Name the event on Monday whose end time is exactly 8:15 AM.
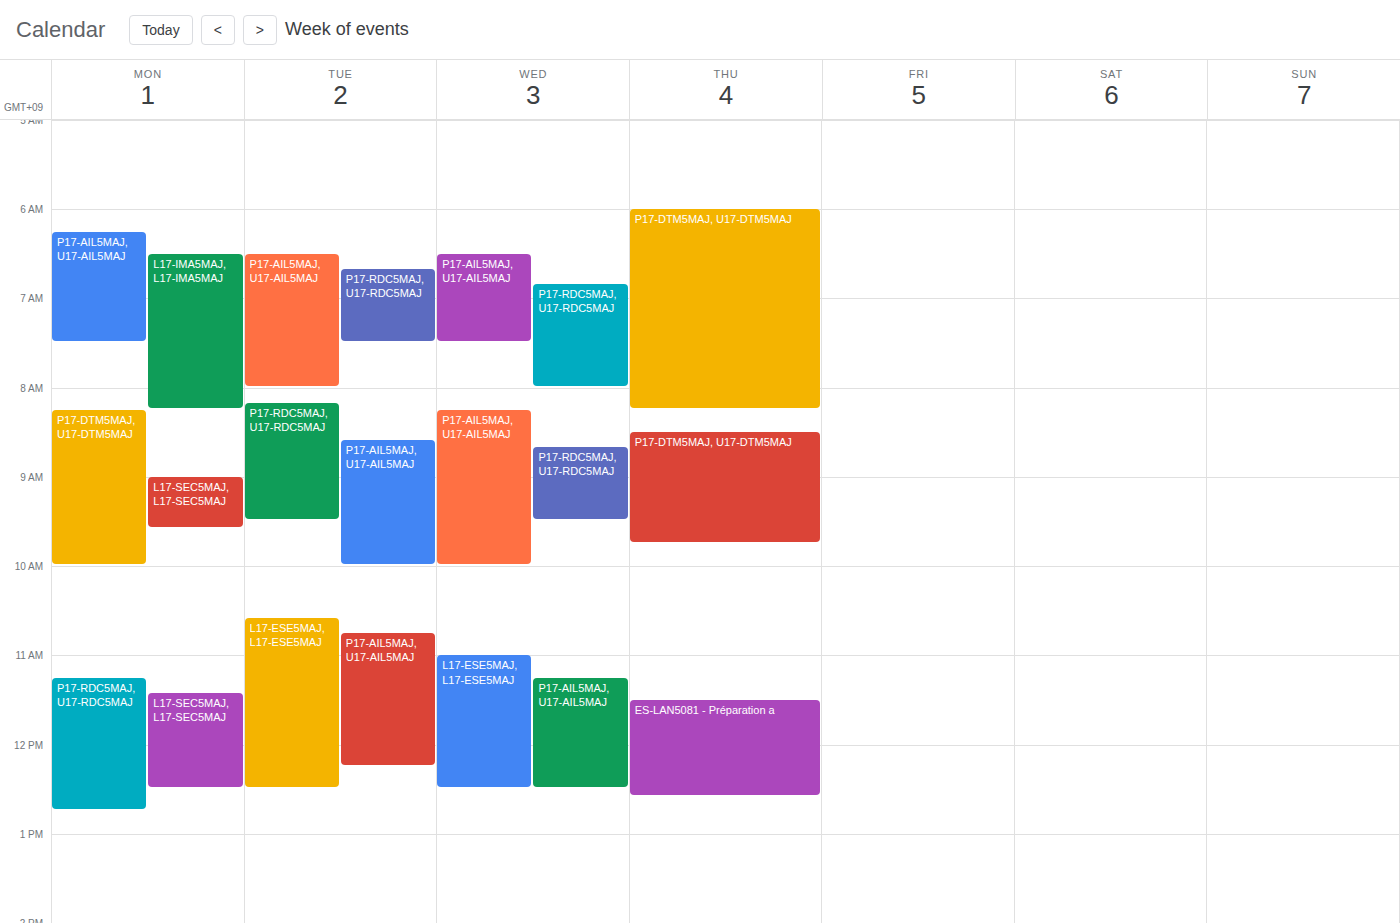
"L17-IMA5MAJ, L17-IMA5MAJ"